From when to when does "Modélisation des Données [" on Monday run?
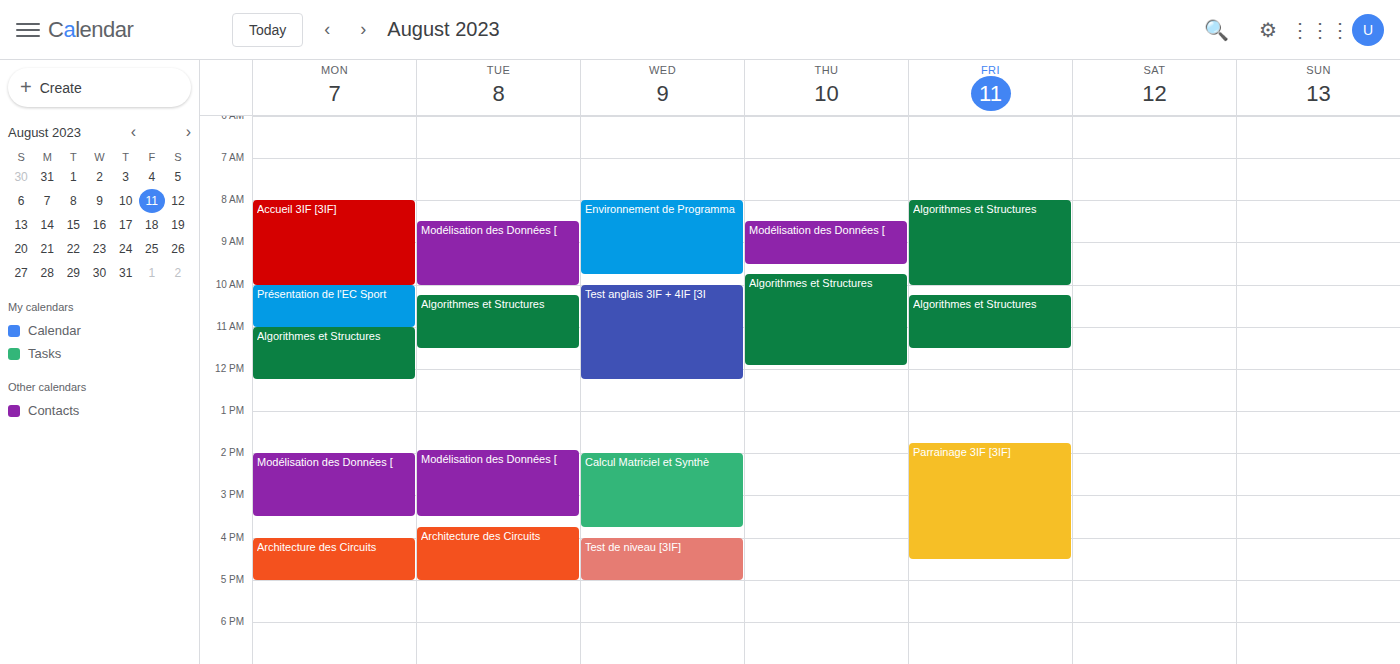
2:00 PM to 3:30 PM